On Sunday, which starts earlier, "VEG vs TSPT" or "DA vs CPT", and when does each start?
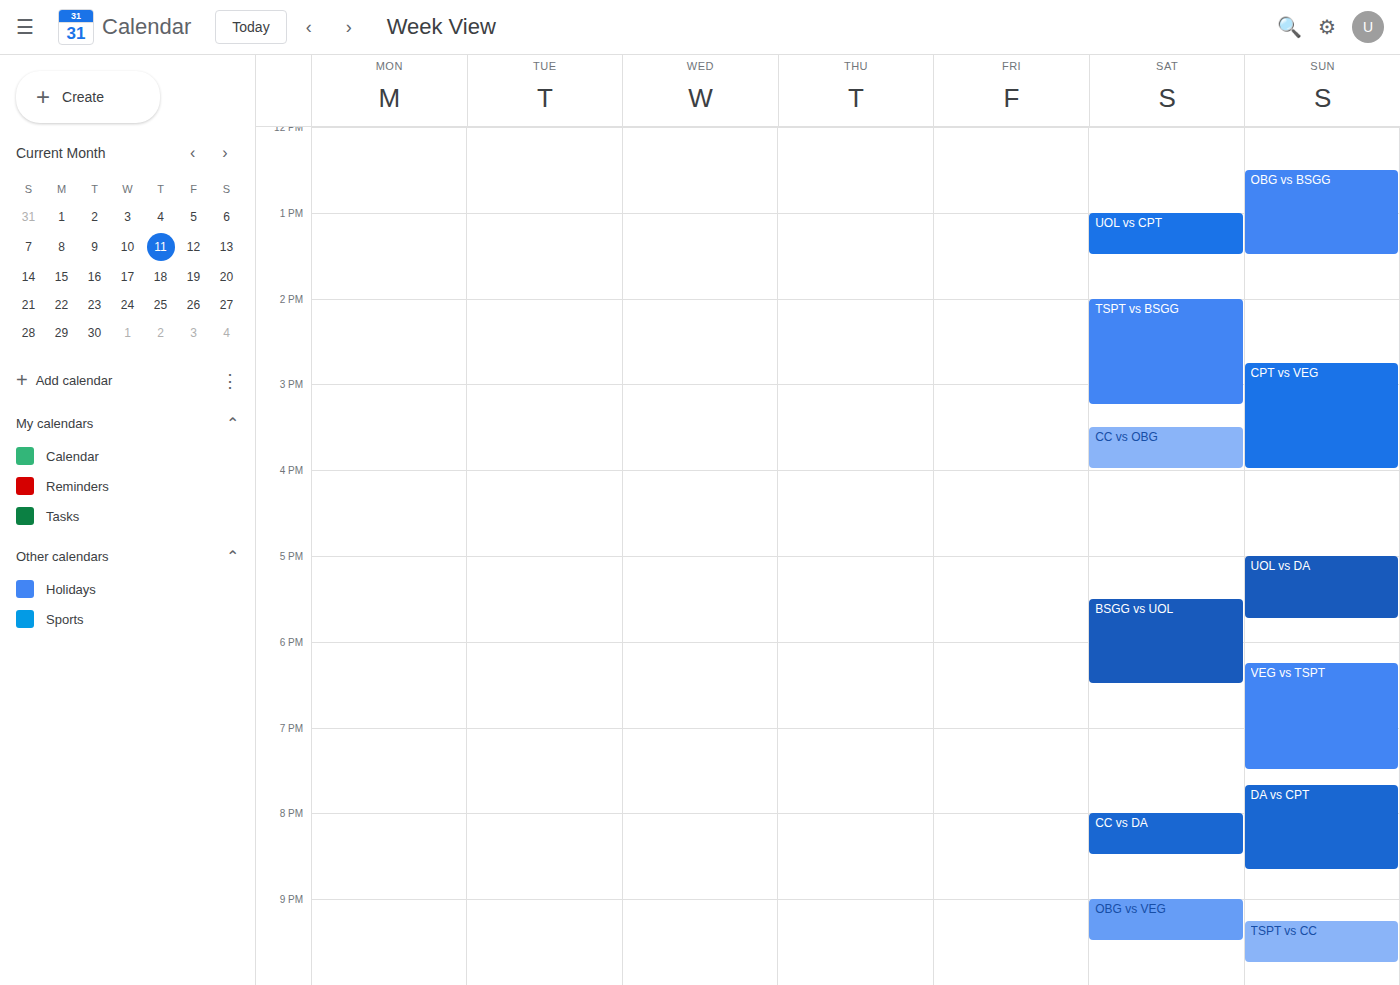
"VEG vs TSPT" 6:15 PM; "DA vs CPT" 7:40 PM.